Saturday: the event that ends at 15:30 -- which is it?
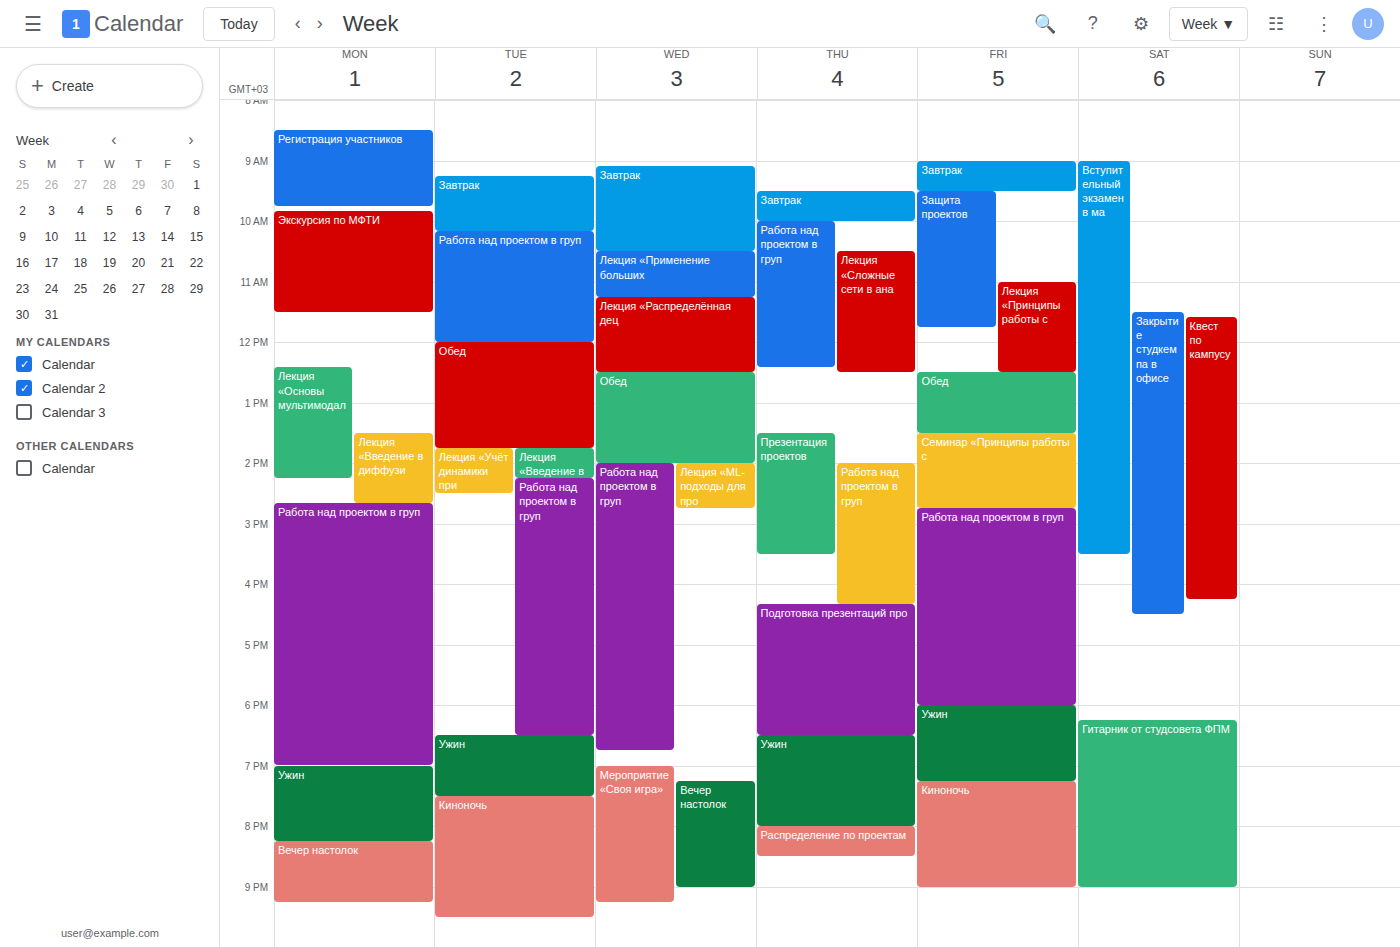
"Вступительный экзамен в ма"